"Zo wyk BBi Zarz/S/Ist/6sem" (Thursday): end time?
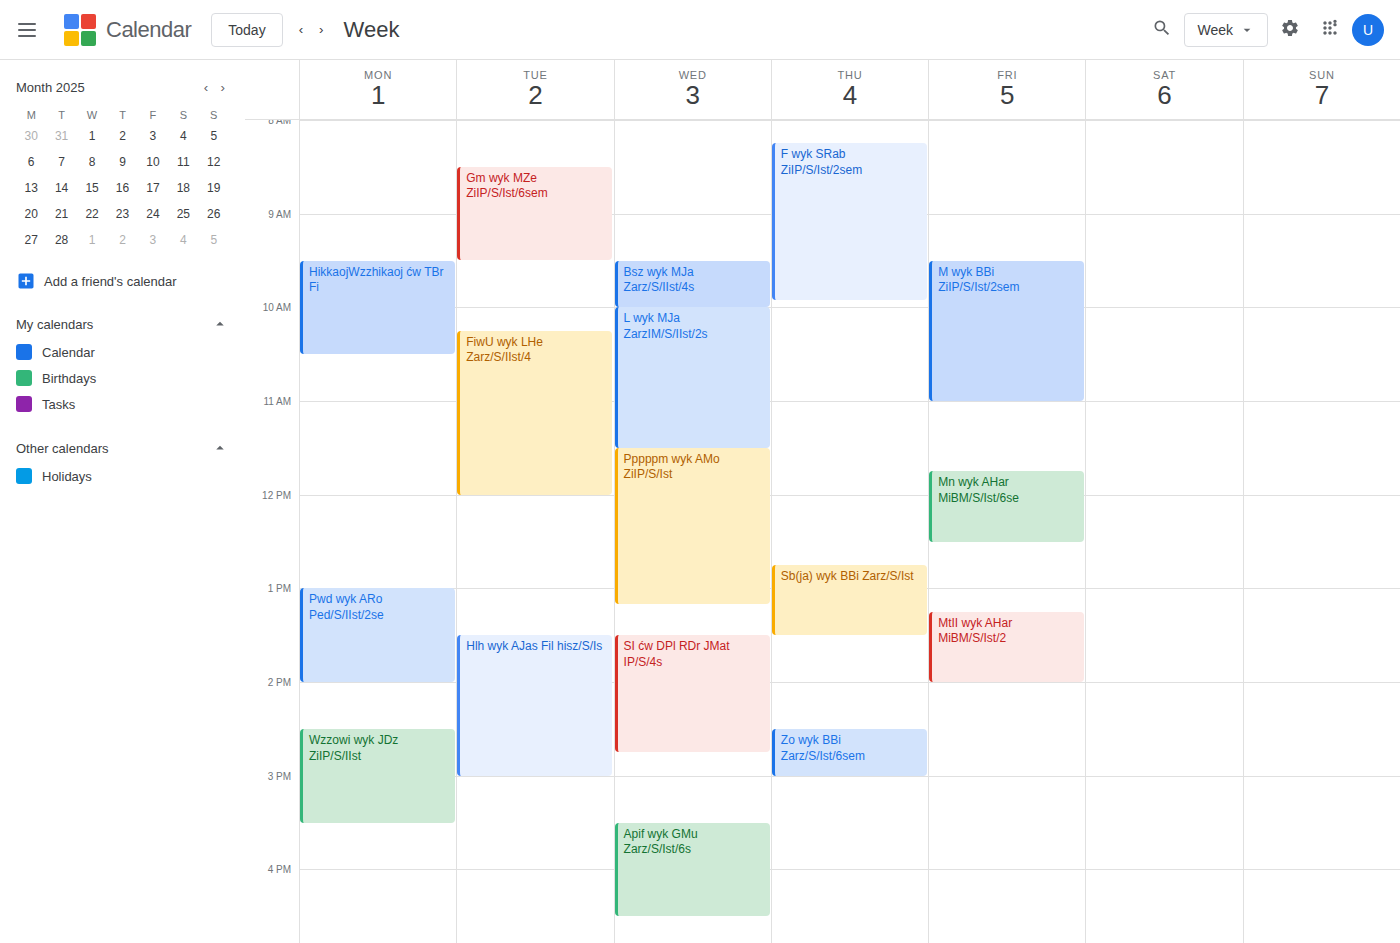
3:00 PM